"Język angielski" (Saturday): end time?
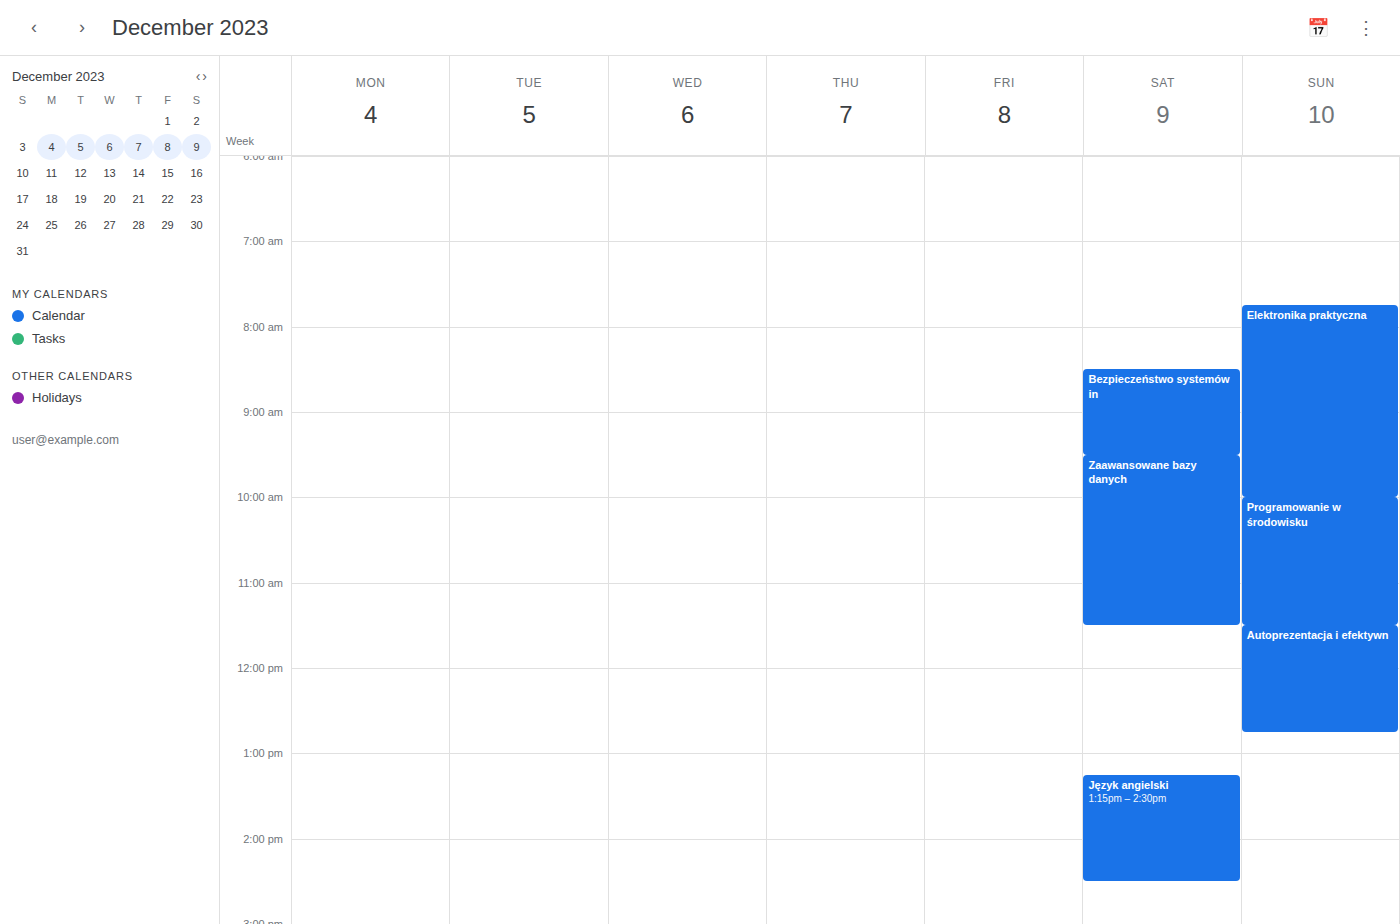
14:30